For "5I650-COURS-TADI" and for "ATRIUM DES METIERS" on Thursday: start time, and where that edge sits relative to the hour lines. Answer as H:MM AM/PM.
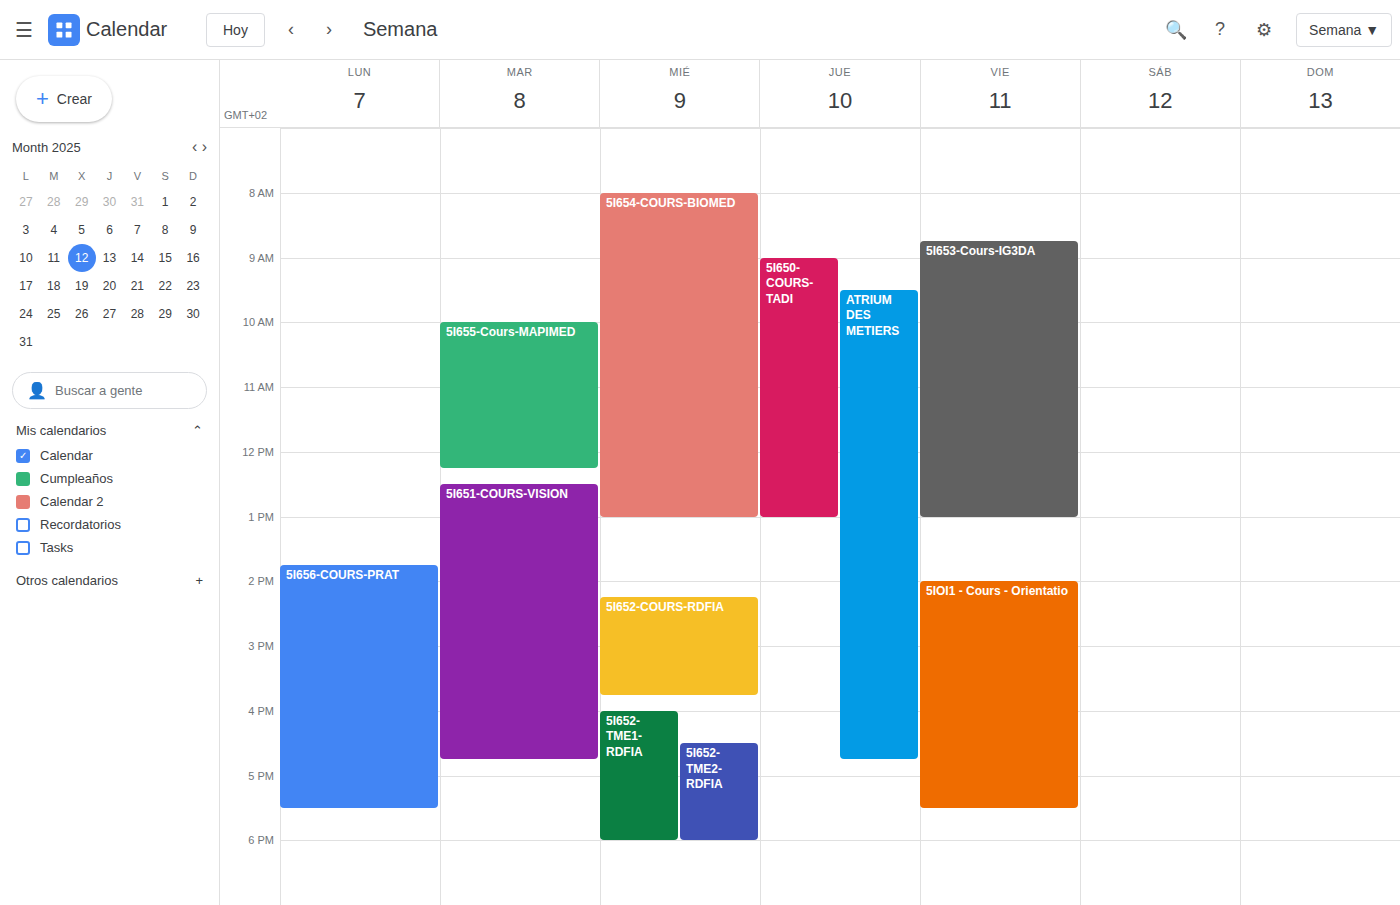
"5I650-COURS-TADI": 9:00 AM, exactly on the 9 AM line. "ATRIUM DES METIERS": 9:30 AM, halfway between the 9 AM and 10 AM lines.